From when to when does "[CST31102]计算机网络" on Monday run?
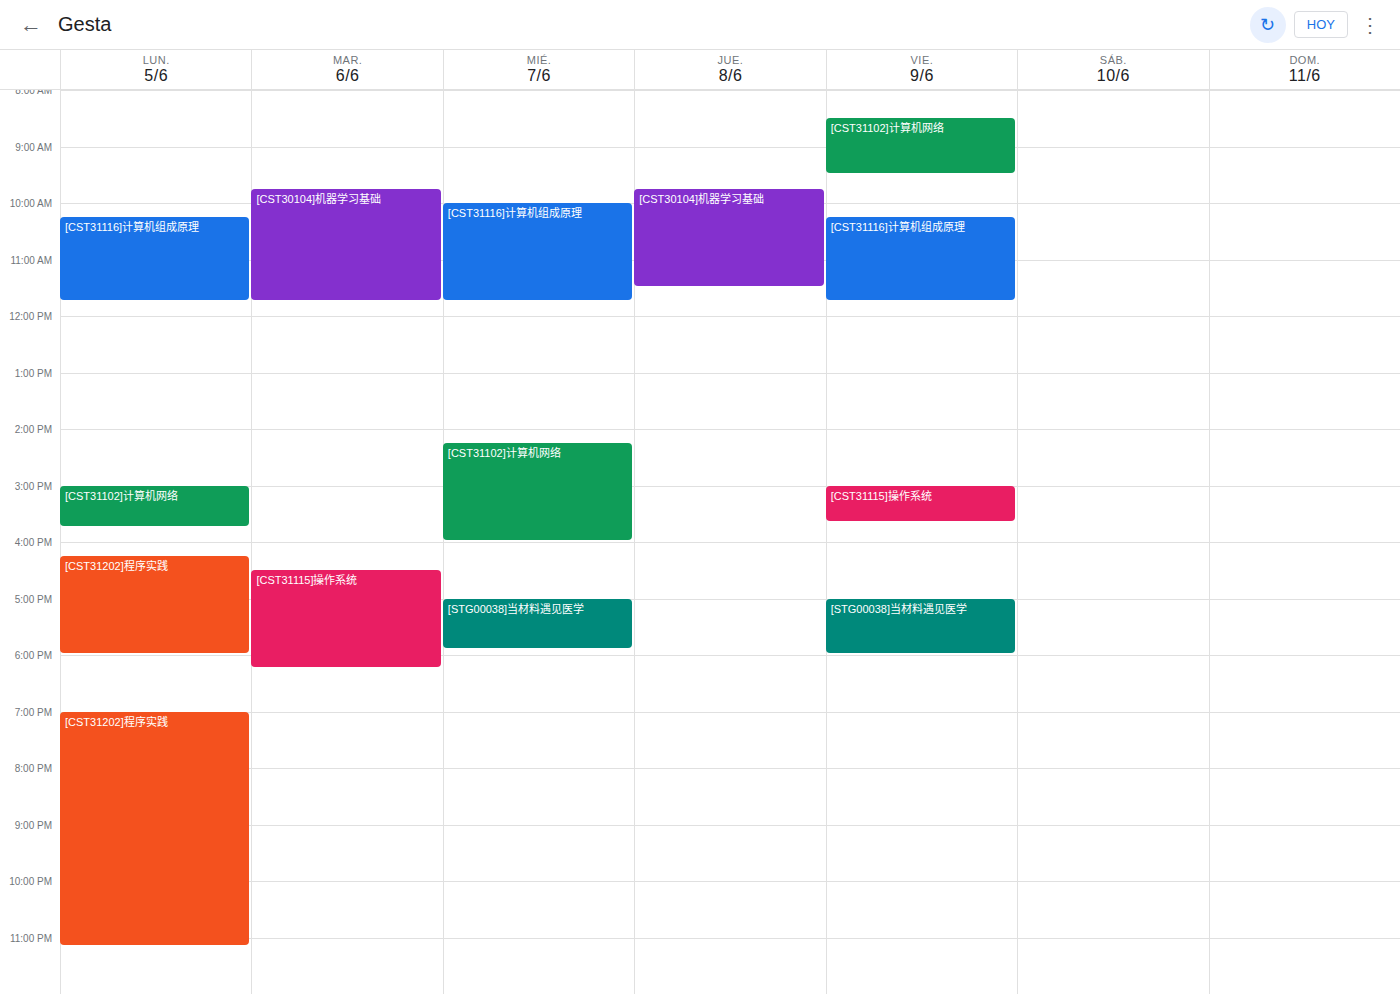
15:00 to 15:45